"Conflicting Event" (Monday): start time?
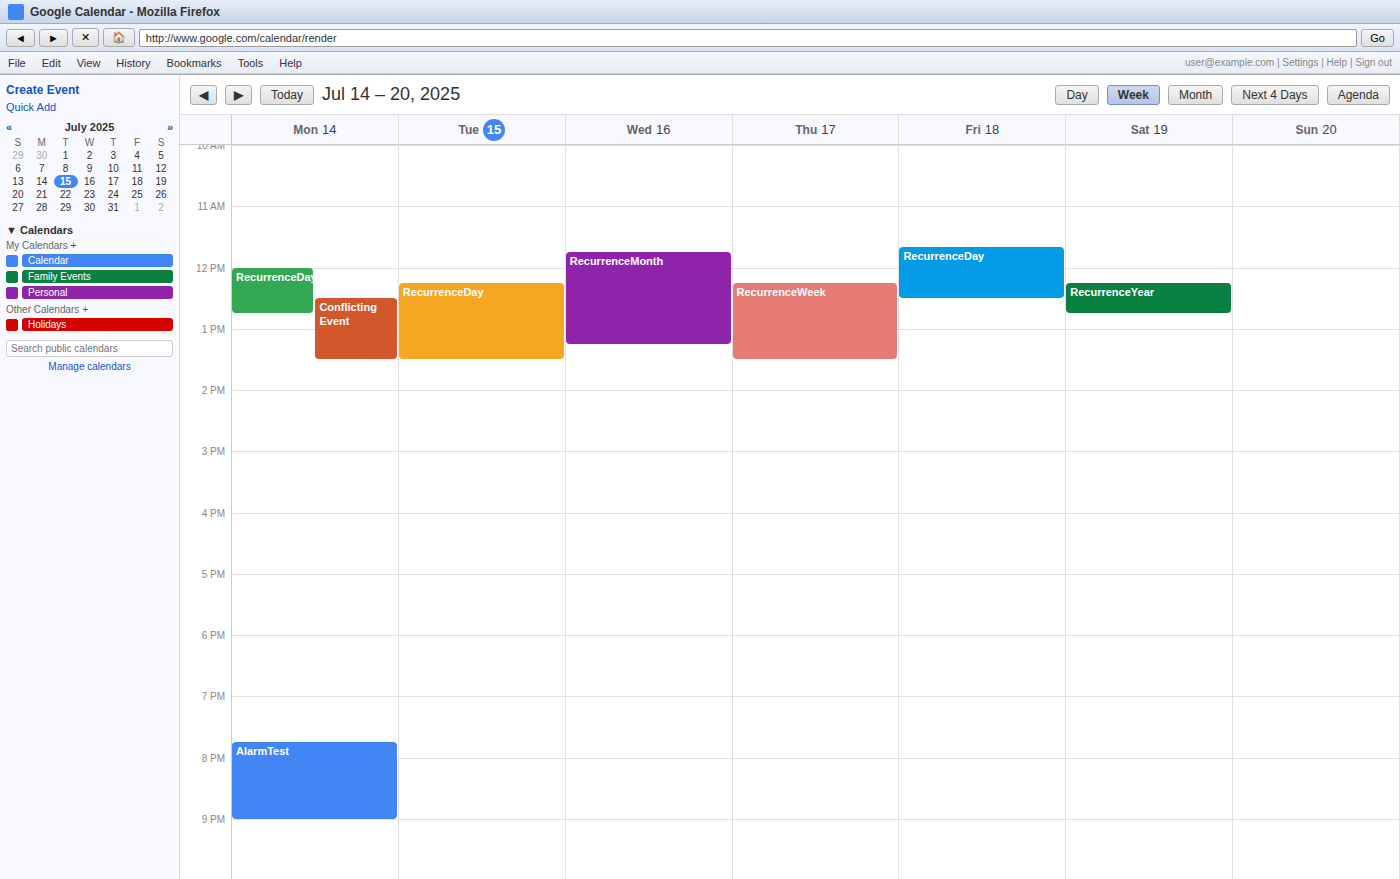
12:30 PM